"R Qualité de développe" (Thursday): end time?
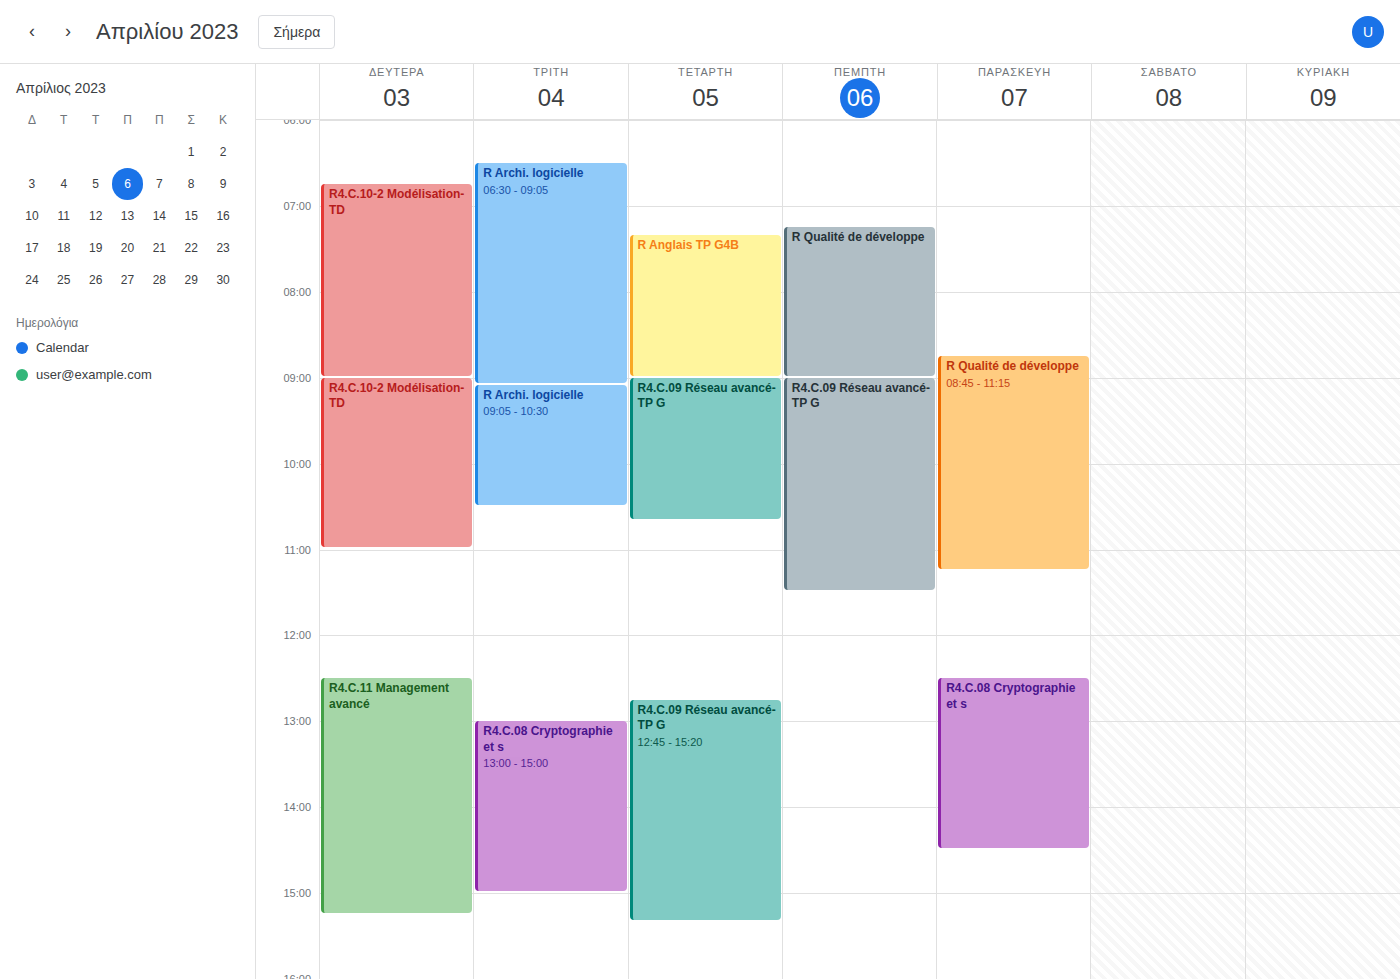
9:00 AM